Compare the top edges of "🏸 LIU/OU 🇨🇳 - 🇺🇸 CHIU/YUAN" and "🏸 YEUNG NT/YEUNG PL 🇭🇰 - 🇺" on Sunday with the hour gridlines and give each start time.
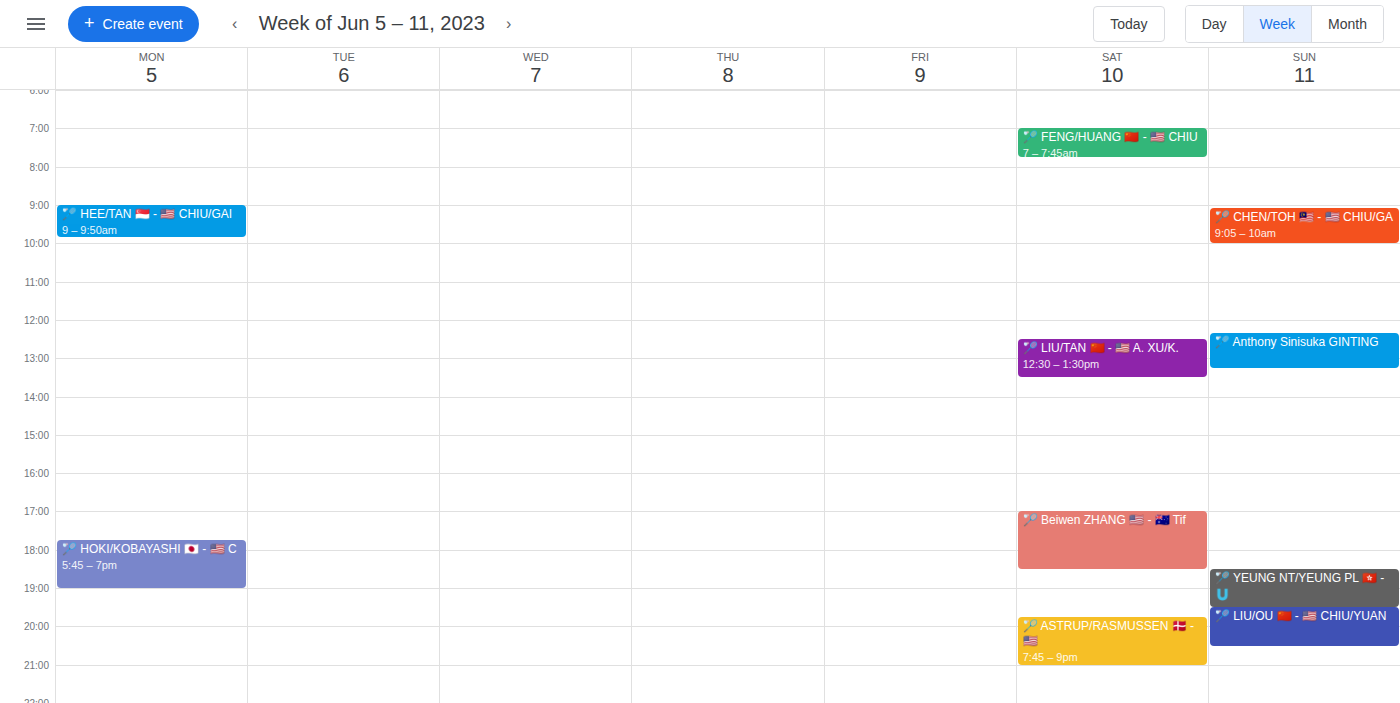
"🏸 LIU/OU 🇨🇳 - 🇺🇸 CHIU/YUAN": 7:30 PM, halfway between the 7 PM and 8 PM lines. "🏸 YEUNG NT/YEUNG PL 🇭🇰 - 🇺": 6:30 PM, halfway between the 6 PM and 7 PM lines.